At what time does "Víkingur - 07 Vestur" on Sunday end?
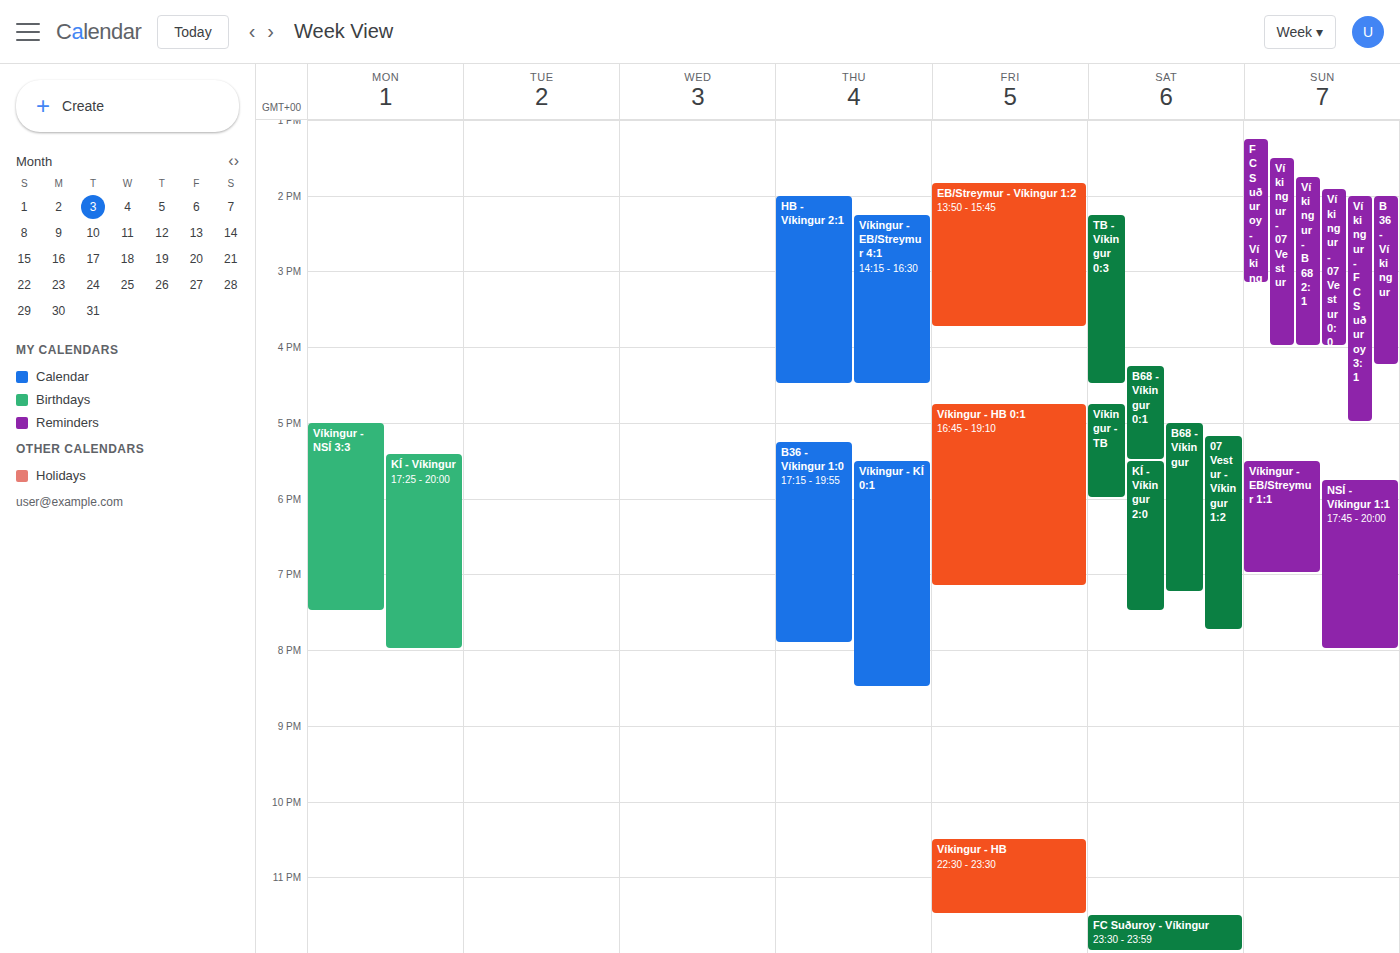
4:00 PM